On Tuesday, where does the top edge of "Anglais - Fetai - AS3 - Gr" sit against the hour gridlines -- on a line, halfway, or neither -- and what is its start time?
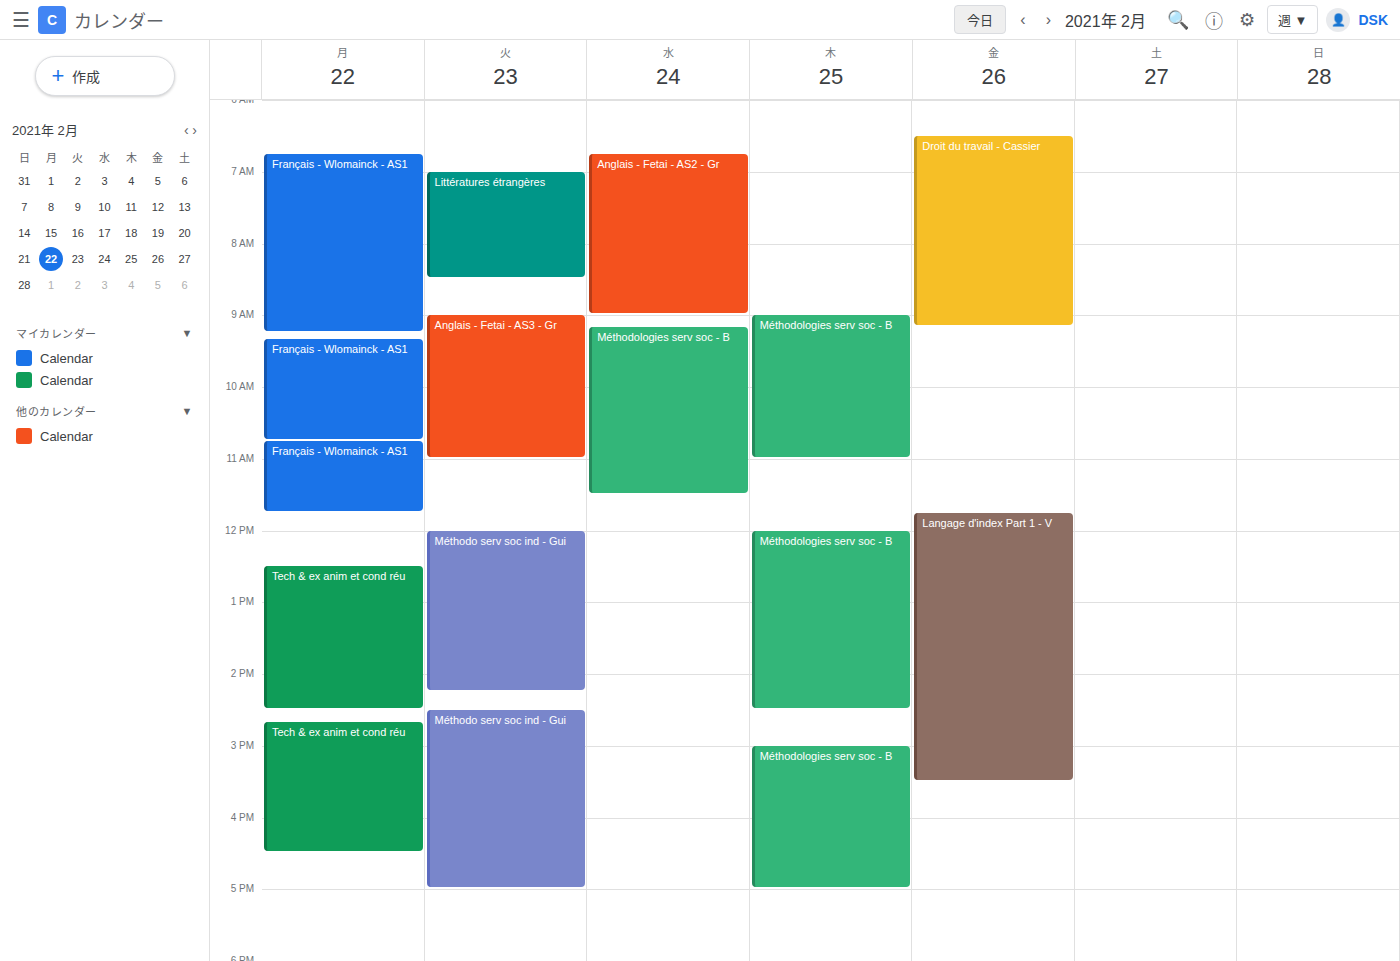
9:00 AM -- exactly on the 9 AM line.